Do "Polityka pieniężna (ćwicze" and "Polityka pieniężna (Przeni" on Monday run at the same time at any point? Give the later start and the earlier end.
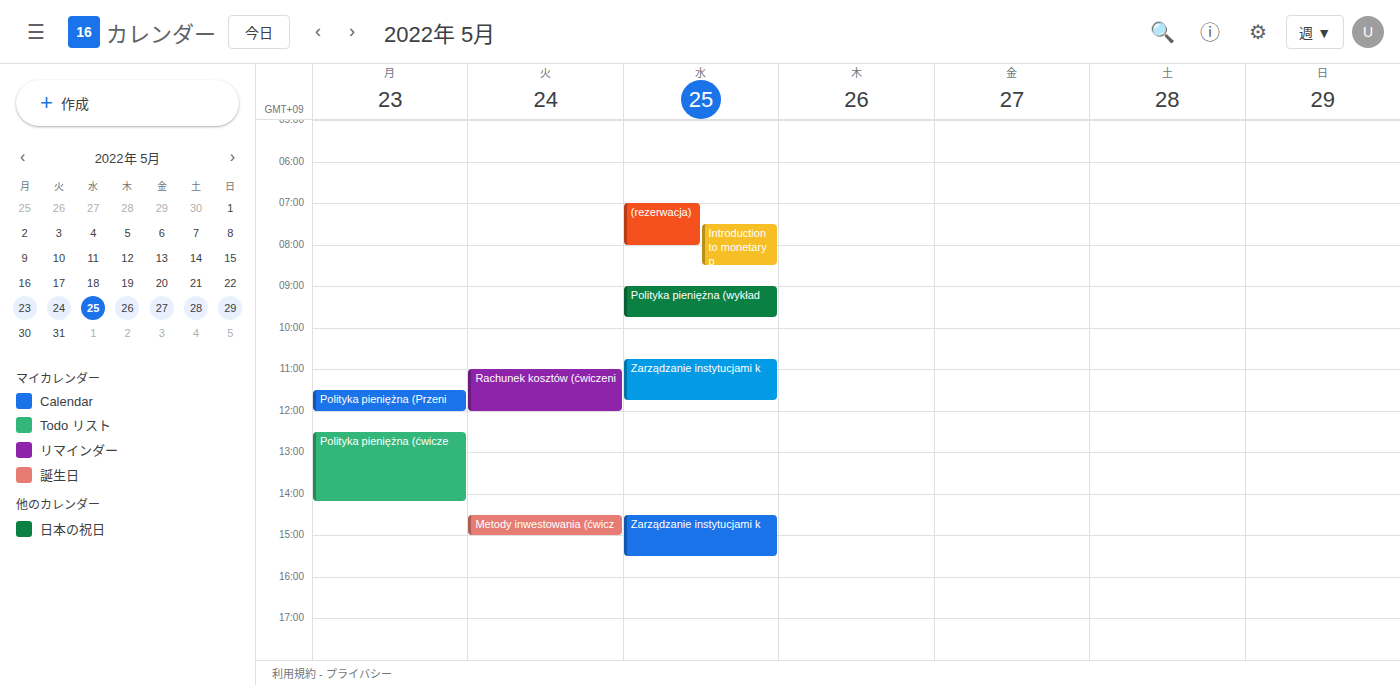
"Polityka pieniężna (Przeni" ends at 12:00 PM and "Polityka pieniężna (ćwicze" starts at 12:30 PM -- no overlap.